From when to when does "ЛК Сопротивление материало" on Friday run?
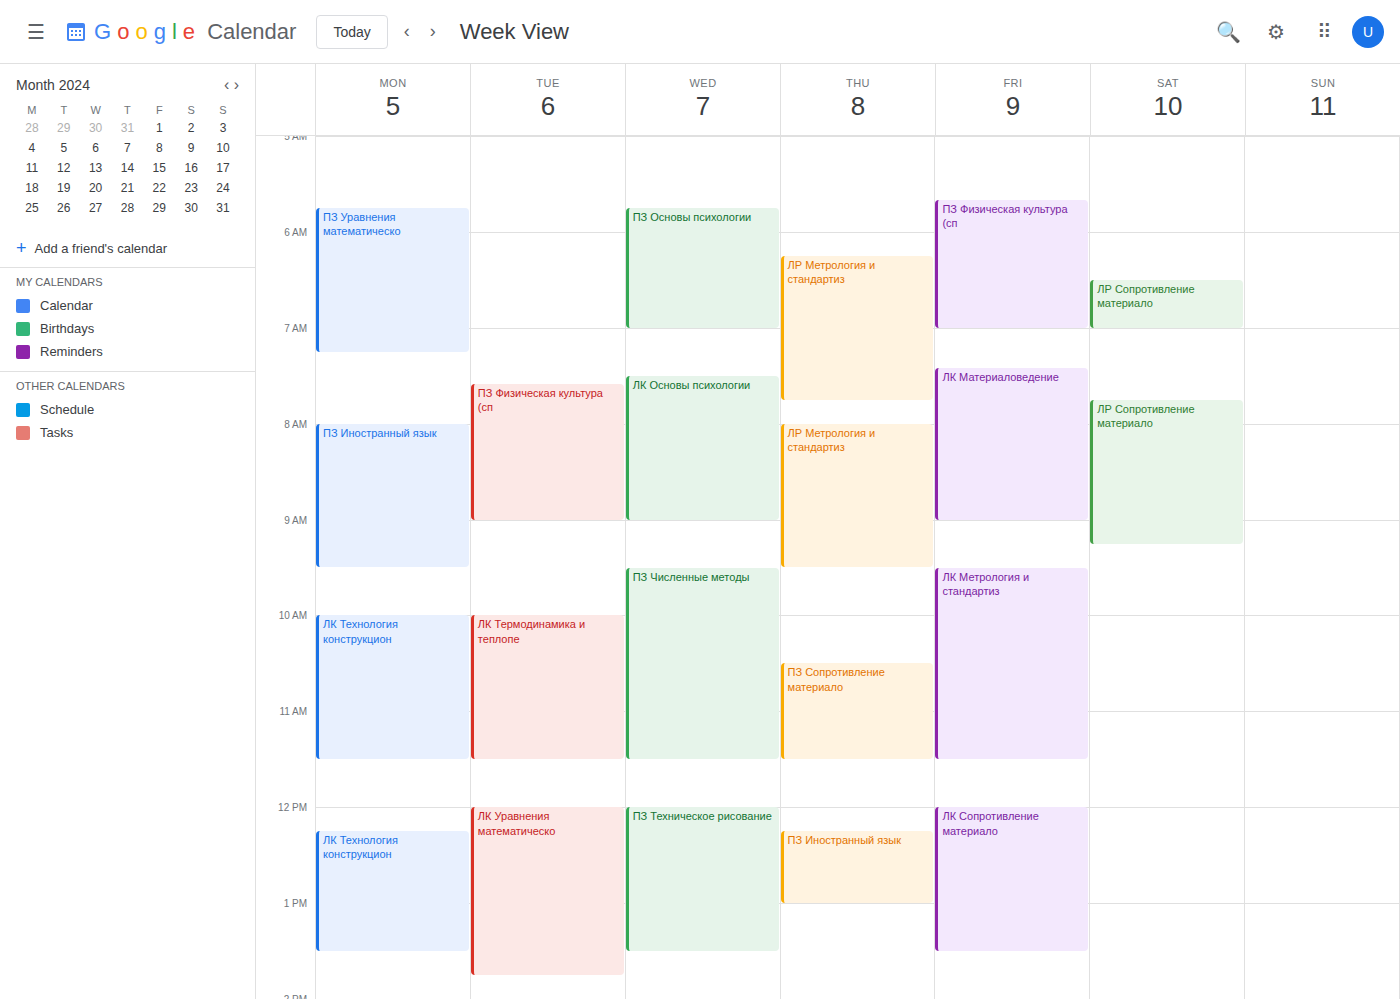
12:00 PM to 1:30 PM